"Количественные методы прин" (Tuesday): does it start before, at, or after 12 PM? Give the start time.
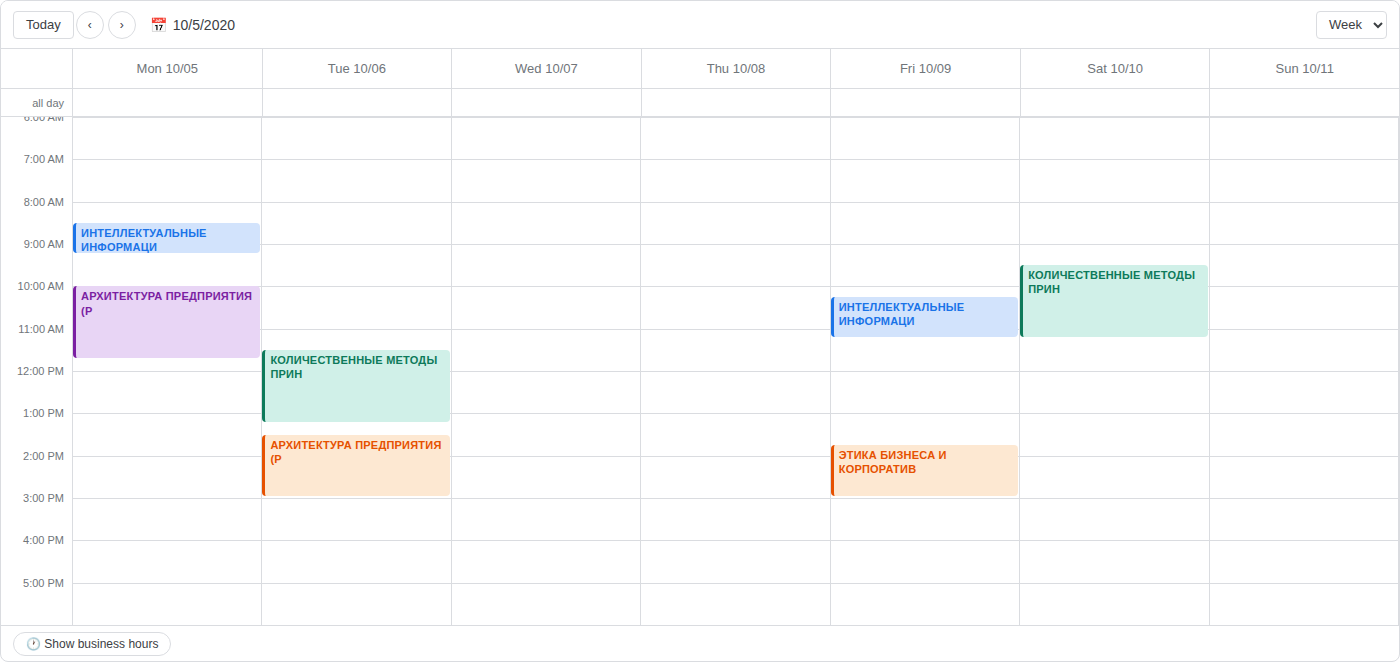
11:30 AM -- before 12 PM, 30 minutes above the 12 PM line.